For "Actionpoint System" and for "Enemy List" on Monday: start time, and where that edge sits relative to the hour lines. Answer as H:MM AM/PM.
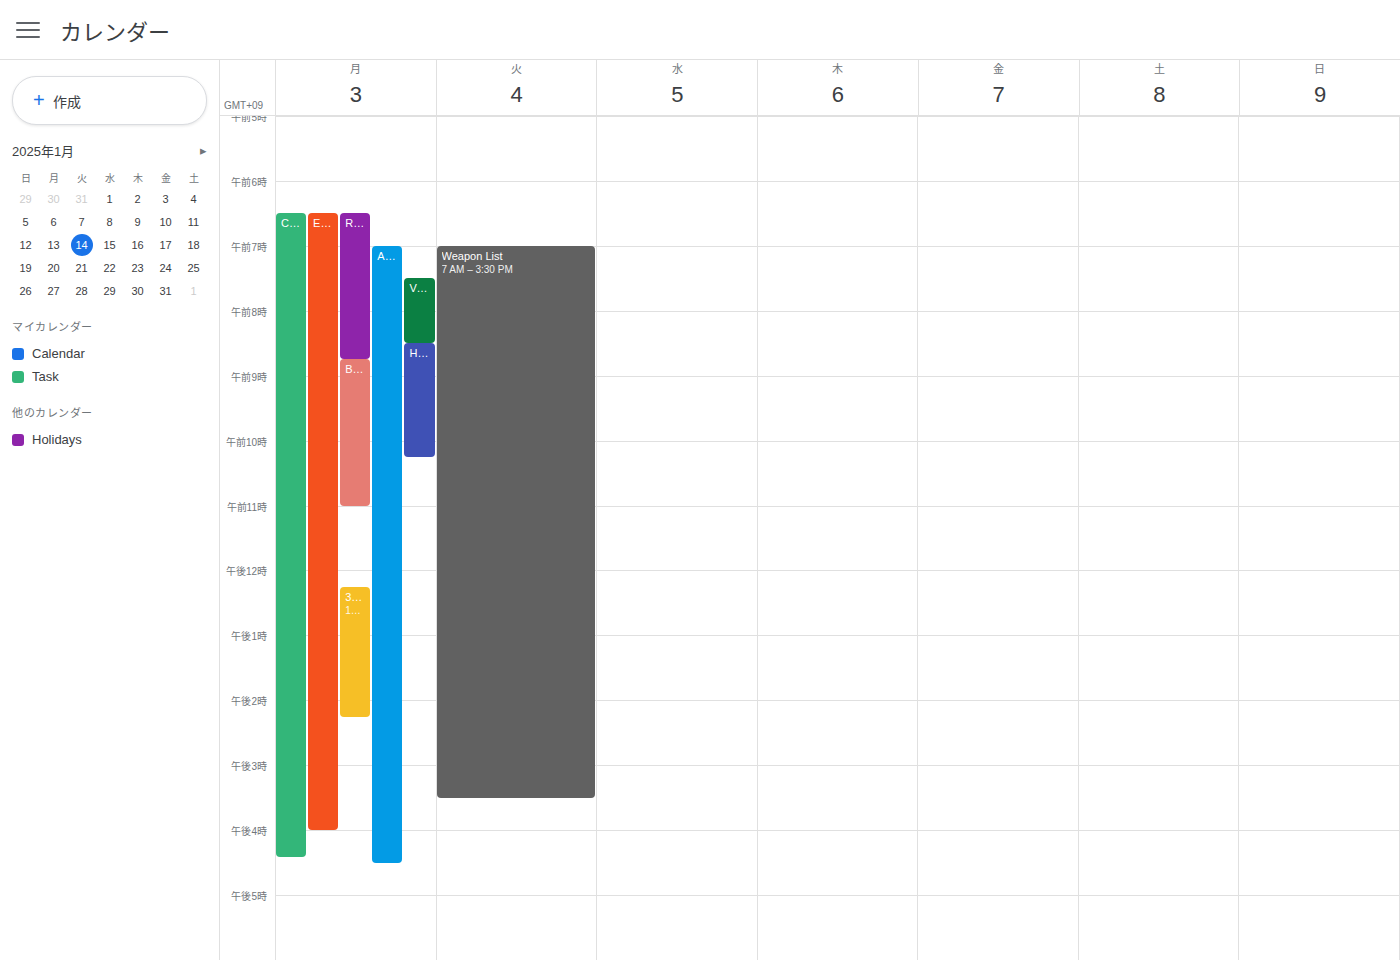
"Actionpoint System": 7:00 AM, exactly on the 7 AM line. "Enemy List": 6:30 AM, halfway between the 6 AM and 7 AM lines.